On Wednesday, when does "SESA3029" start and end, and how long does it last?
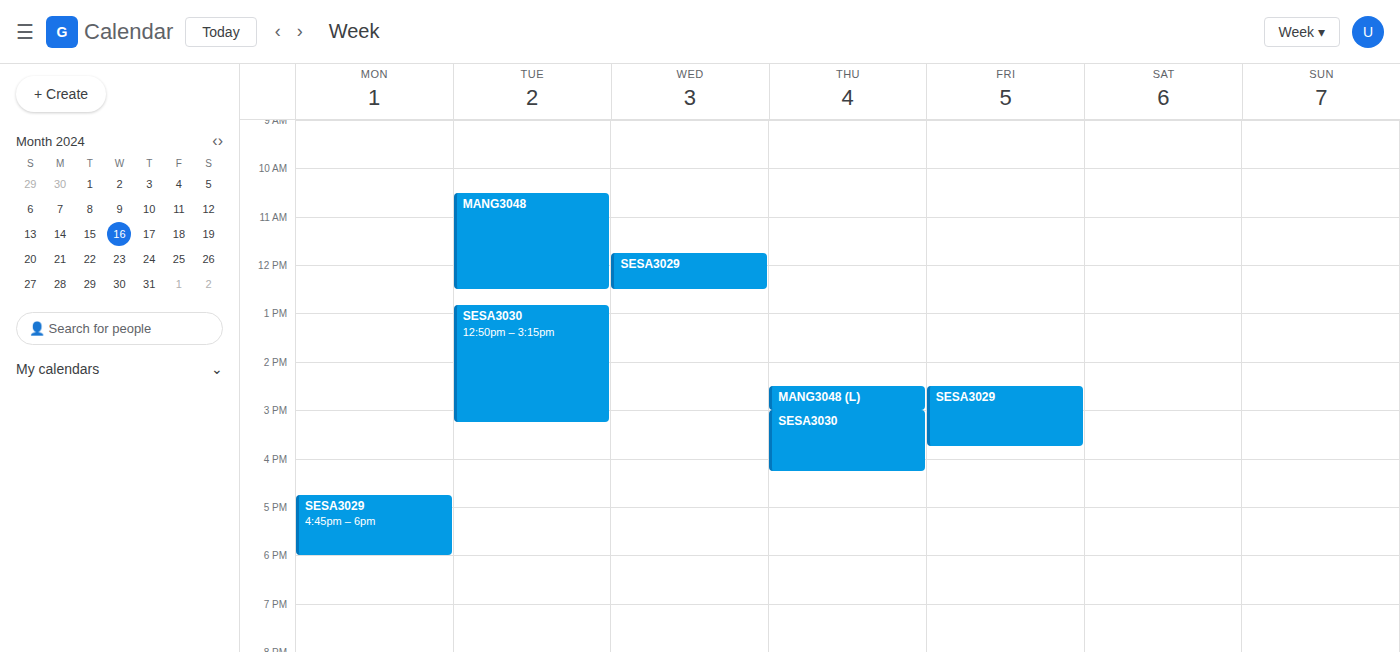
11:45 AM to 12:30 PM, 45 minutes